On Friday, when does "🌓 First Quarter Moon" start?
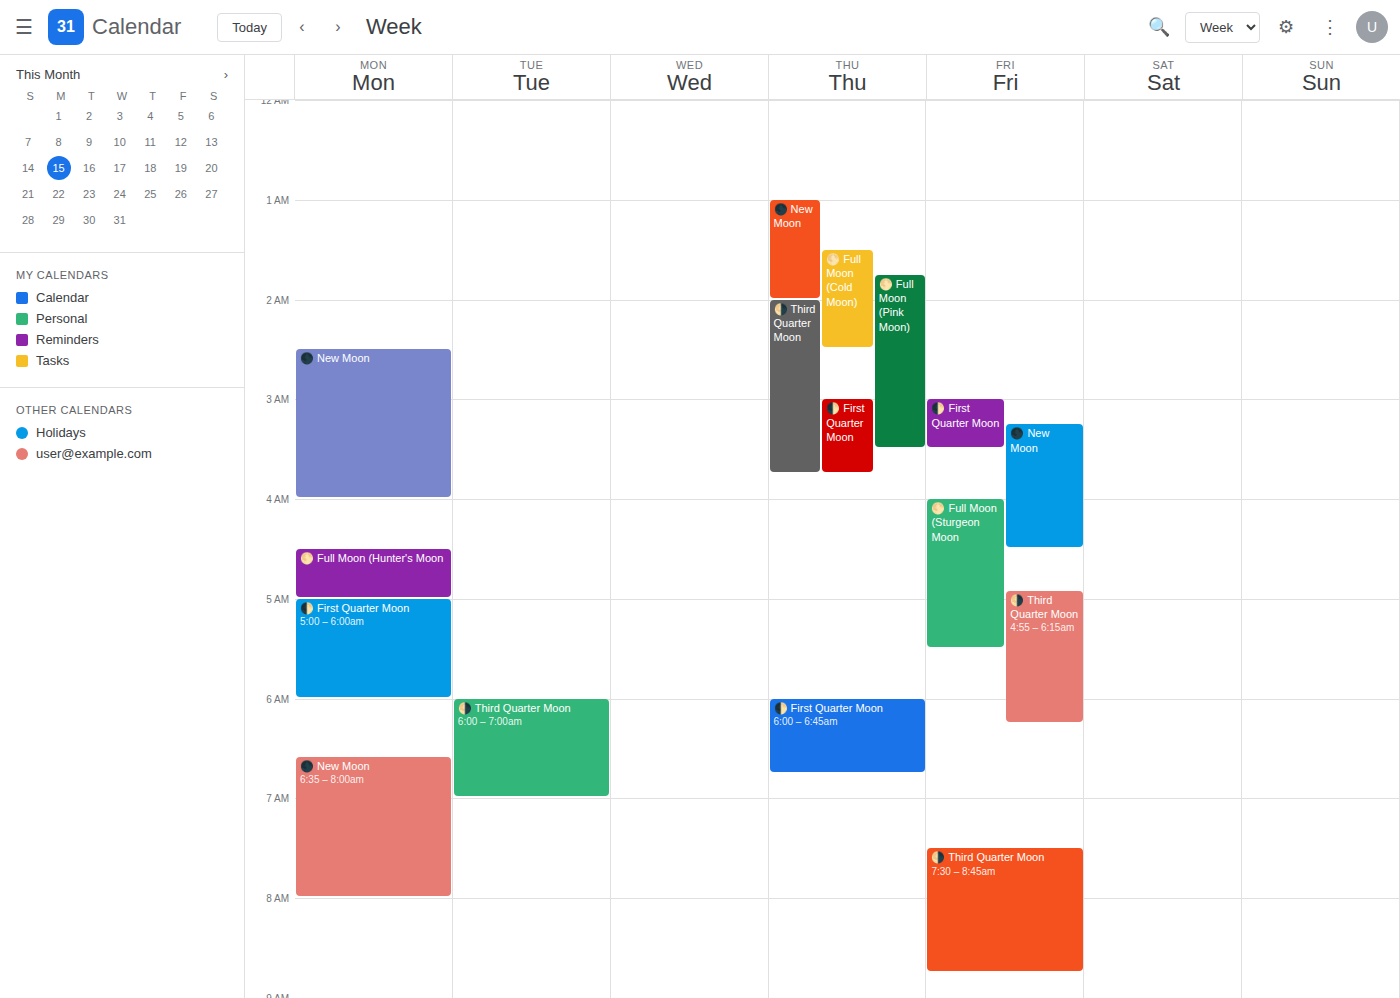
3:00 AM